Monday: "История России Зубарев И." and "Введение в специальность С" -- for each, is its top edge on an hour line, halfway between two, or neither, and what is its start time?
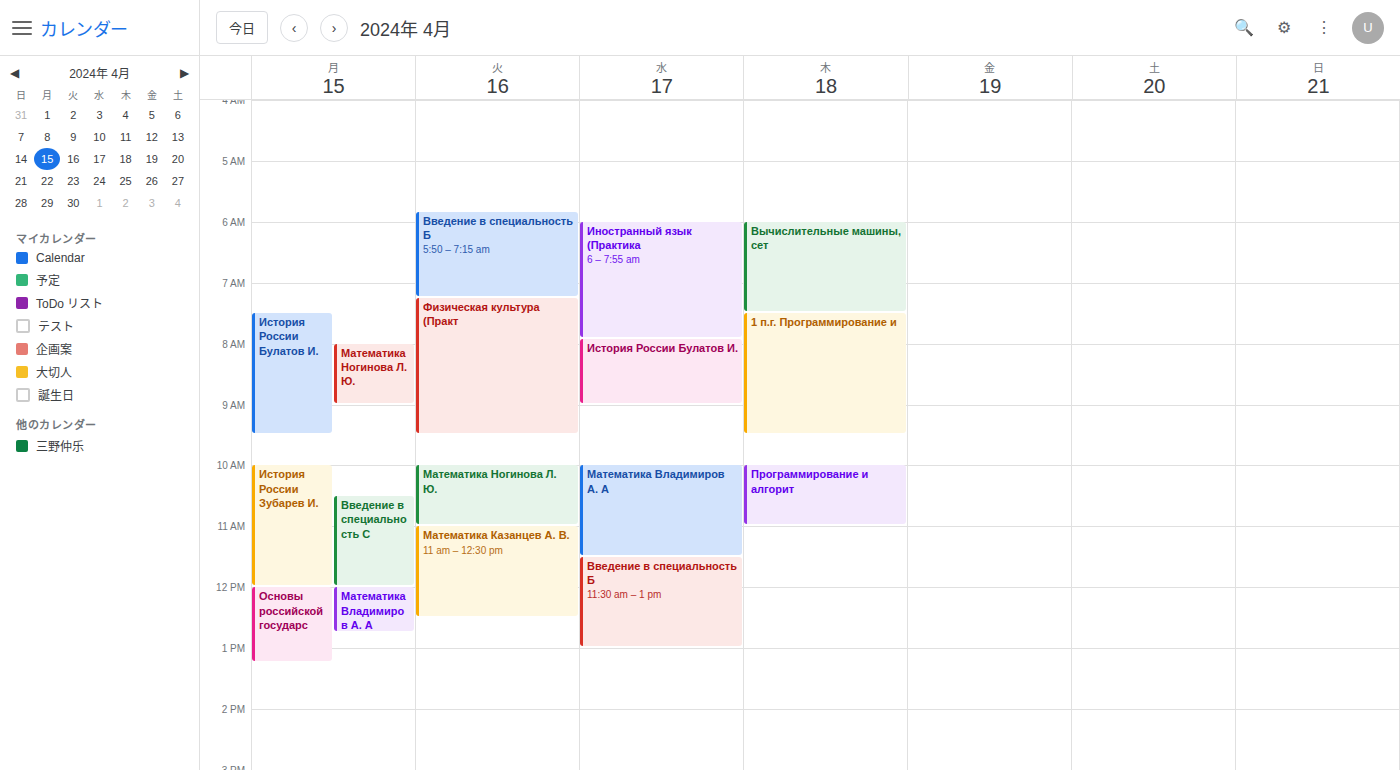
"История России Зубарев И.": 10:00 AM, exactly on the 10 AM line. "Введение в специальность С": 10:30 AM, halfway between the 10 AM and 11 AM lines.